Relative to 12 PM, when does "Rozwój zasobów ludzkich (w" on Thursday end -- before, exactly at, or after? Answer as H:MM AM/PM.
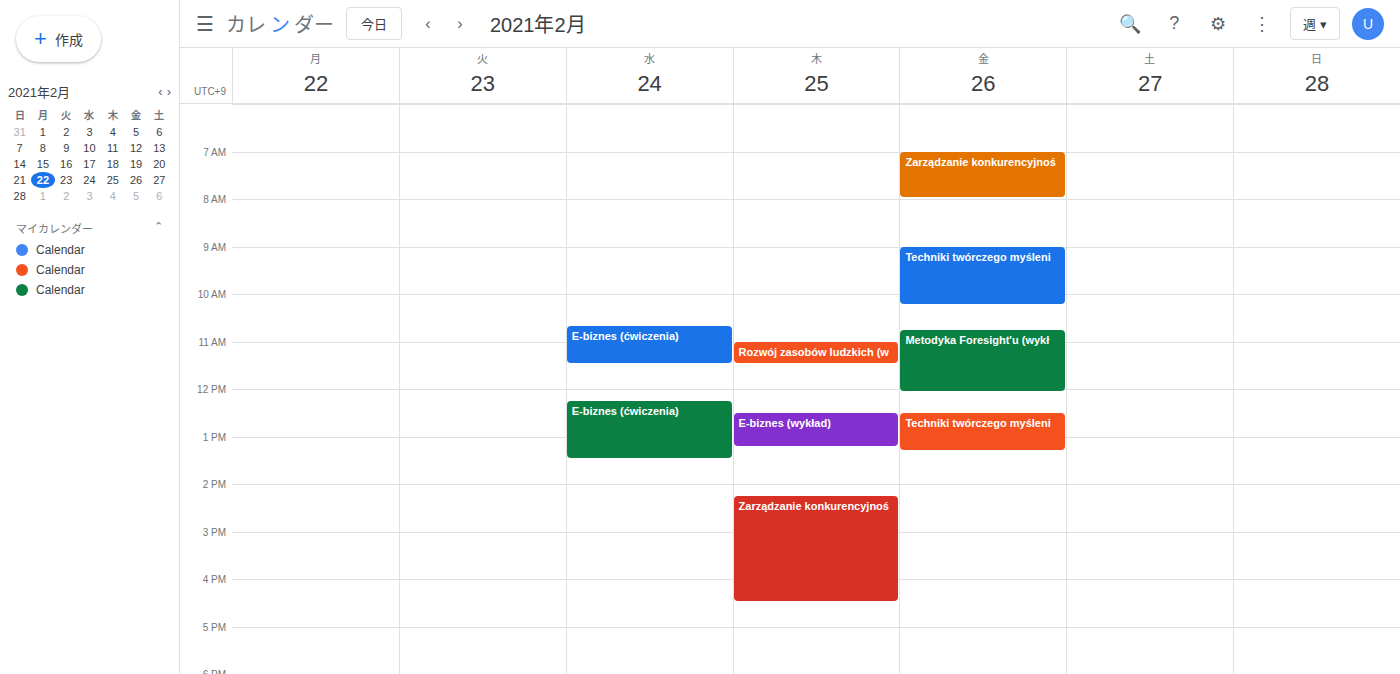
11:30 AM -- before 12 PM, 30 minutes above the 12 PM line.